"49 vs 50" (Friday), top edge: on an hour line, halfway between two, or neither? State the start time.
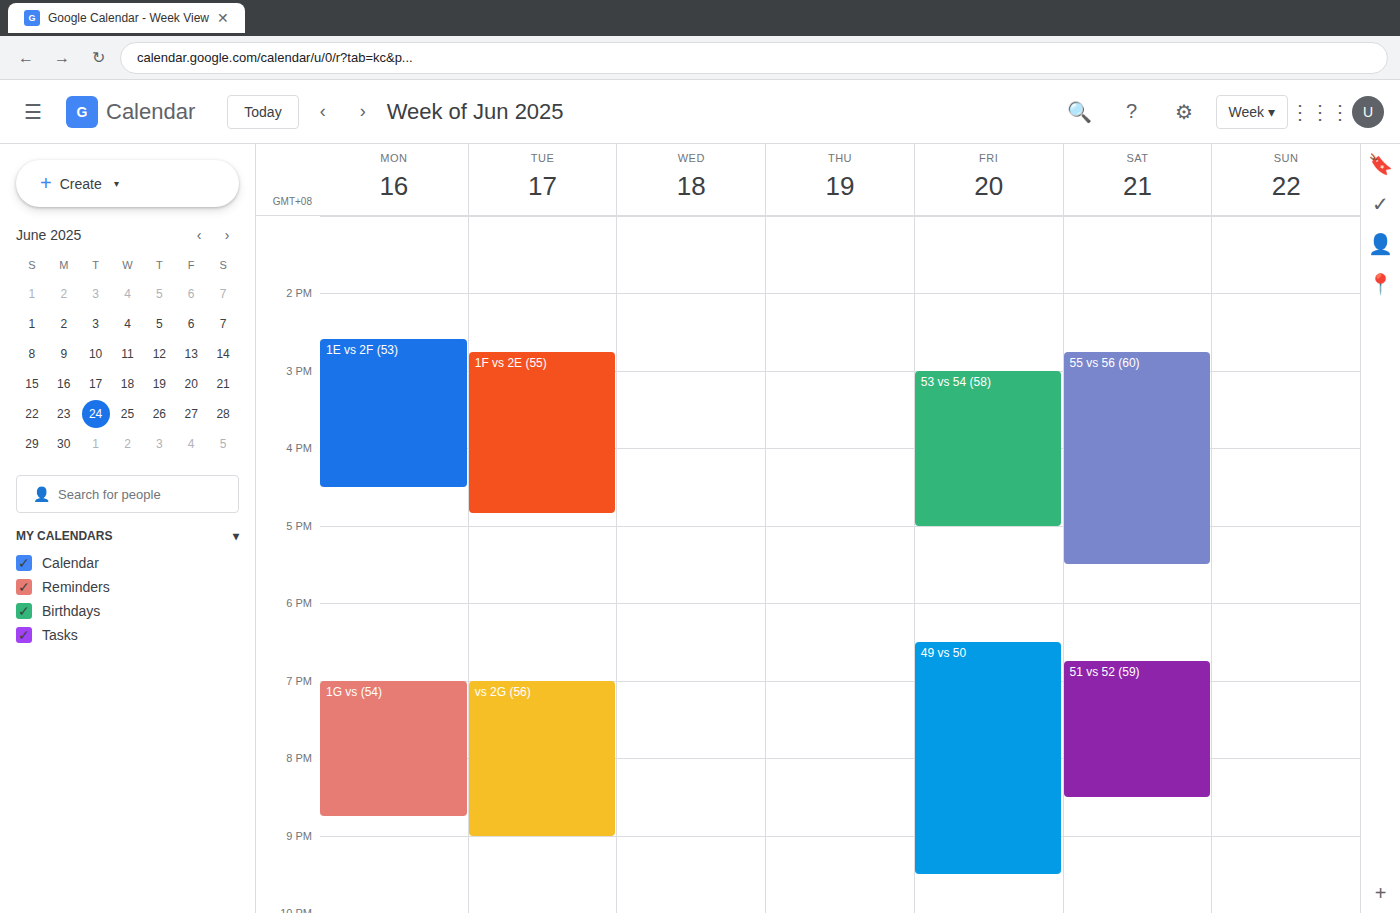
18:30 -- halfway between the 18:00 and 19:00 lines.